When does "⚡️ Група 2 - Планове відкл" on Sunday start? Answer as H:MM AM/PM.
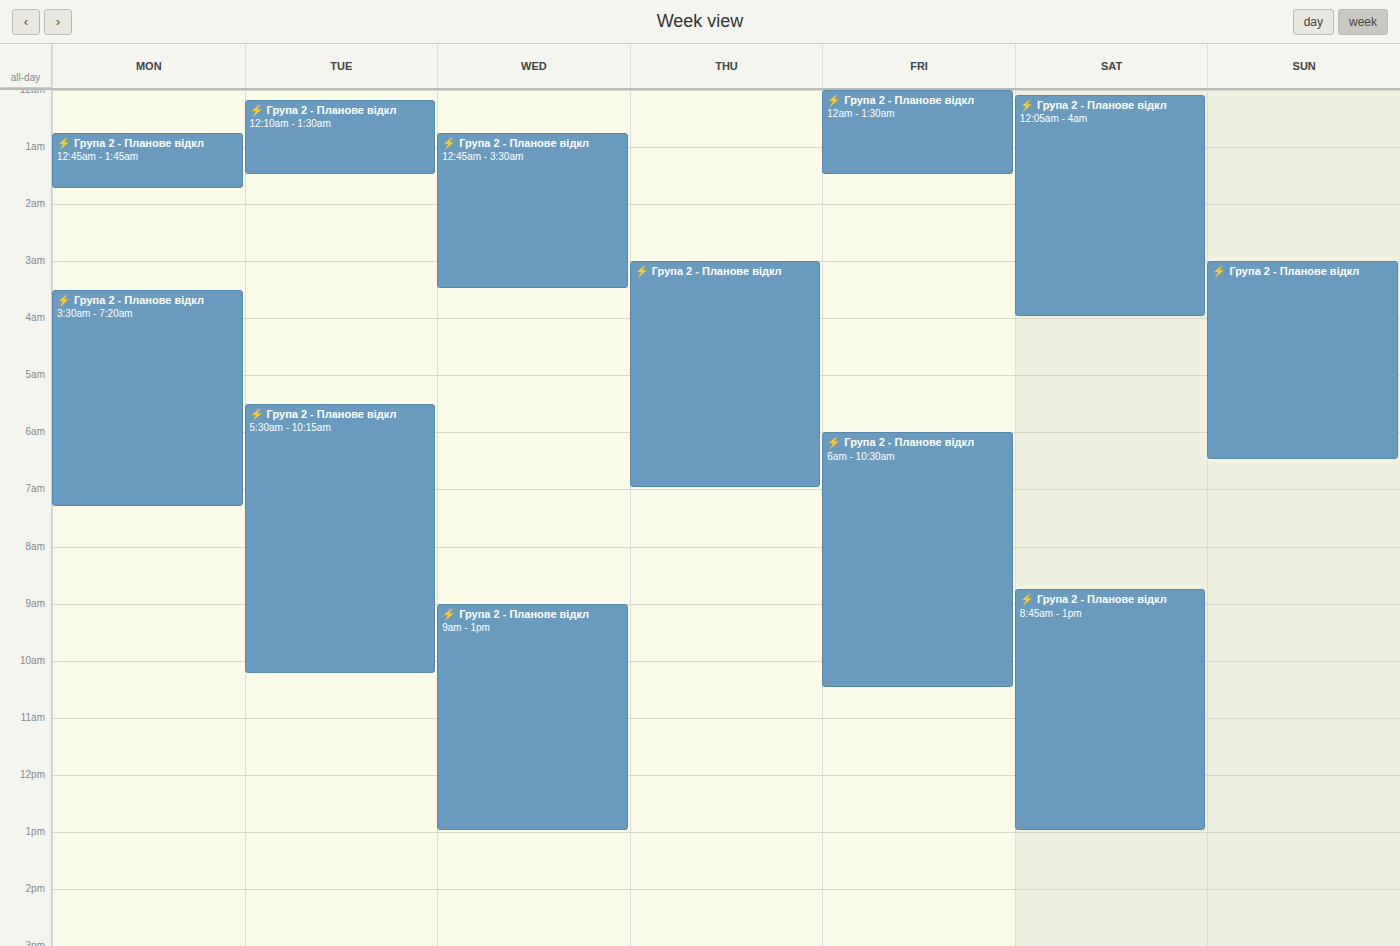
3:00 AM